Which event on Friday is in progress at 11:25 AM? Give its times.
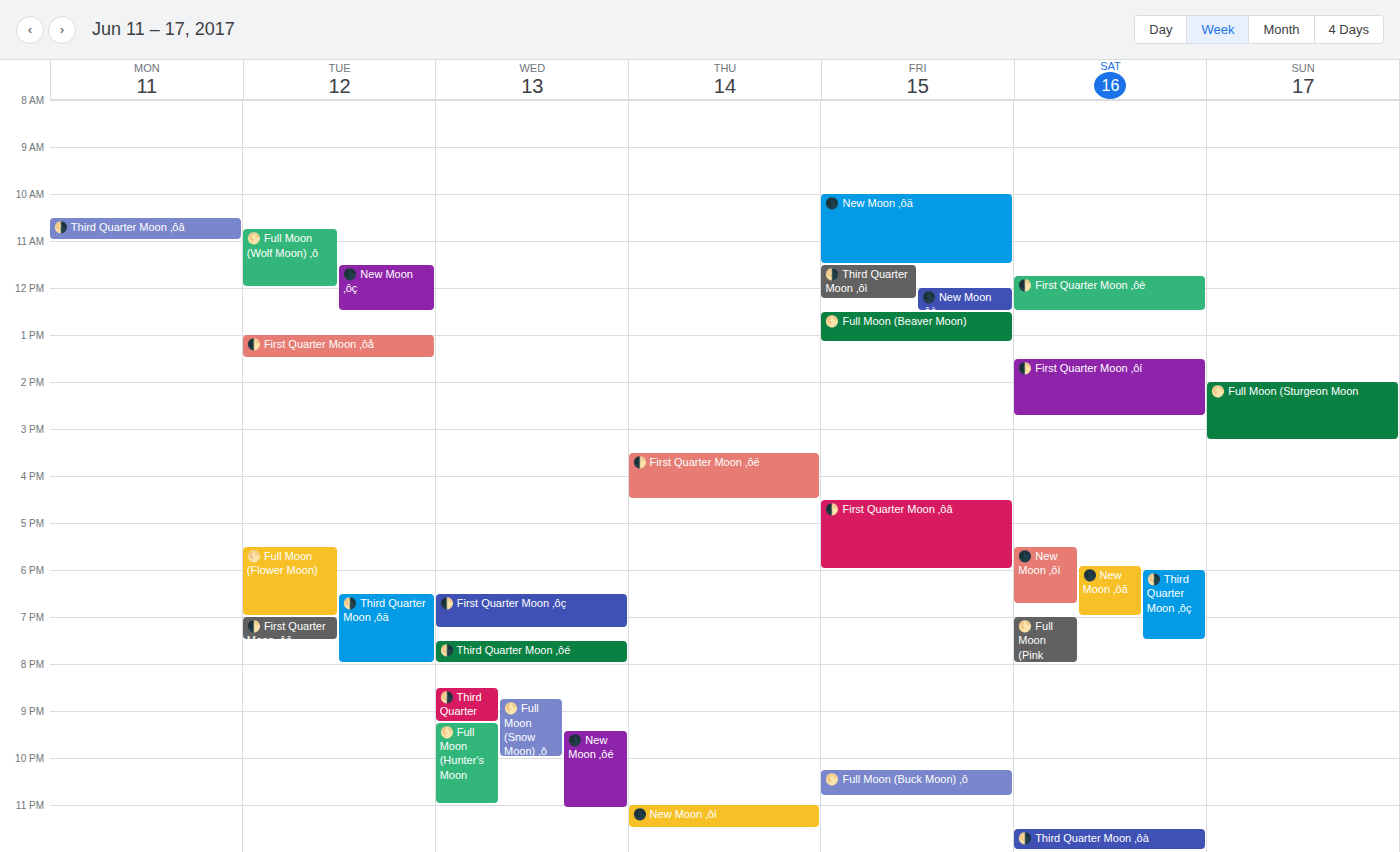
"🌑 New Moon ‚ôä", 10:00 AM to 11:30 AM